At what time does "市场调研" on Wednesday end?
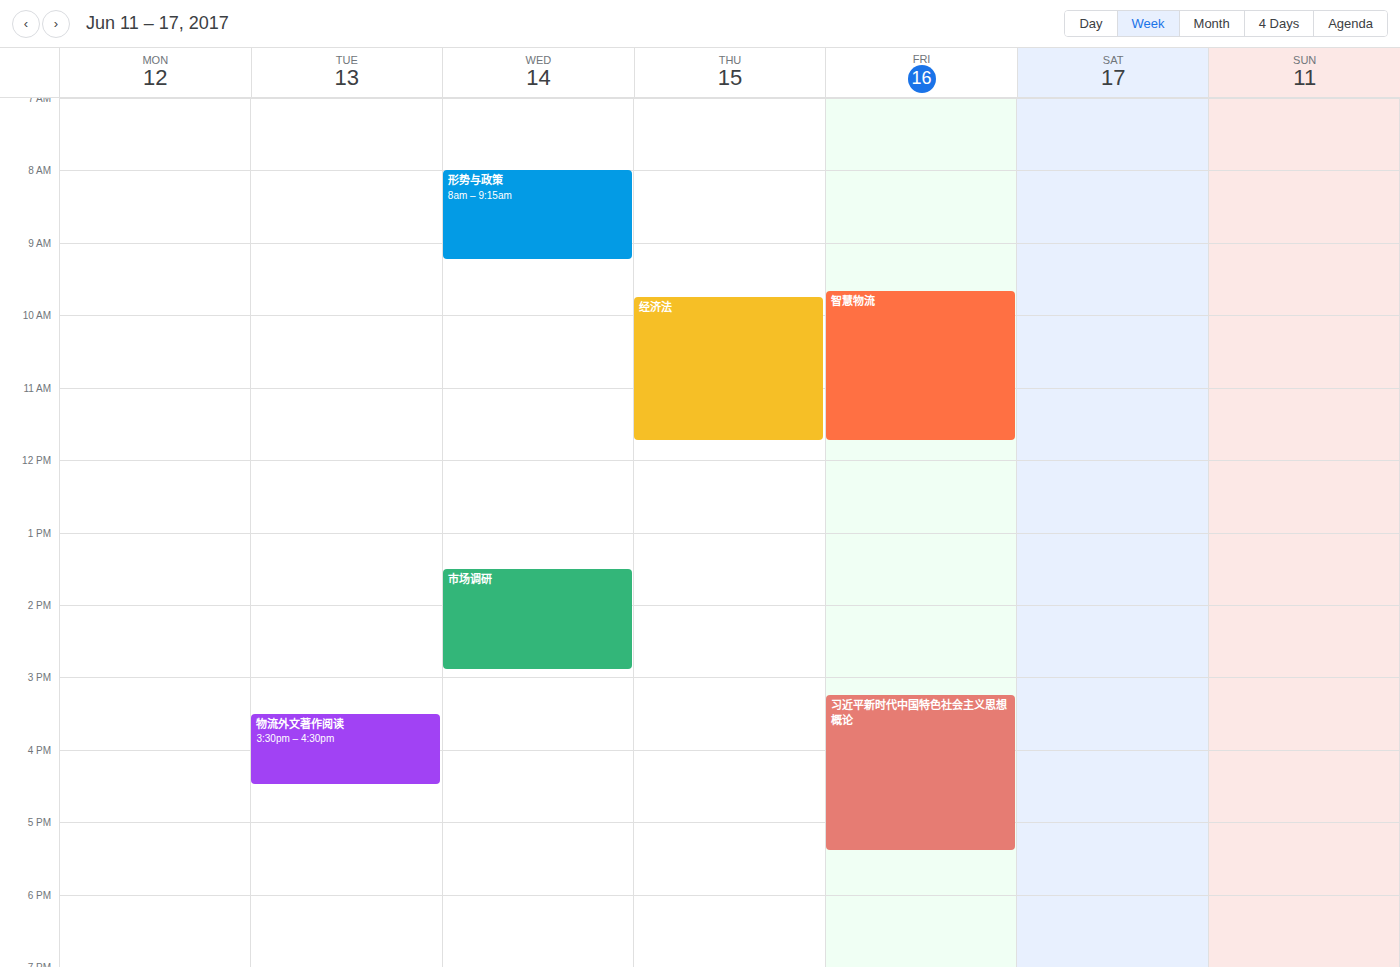
2:55 PM